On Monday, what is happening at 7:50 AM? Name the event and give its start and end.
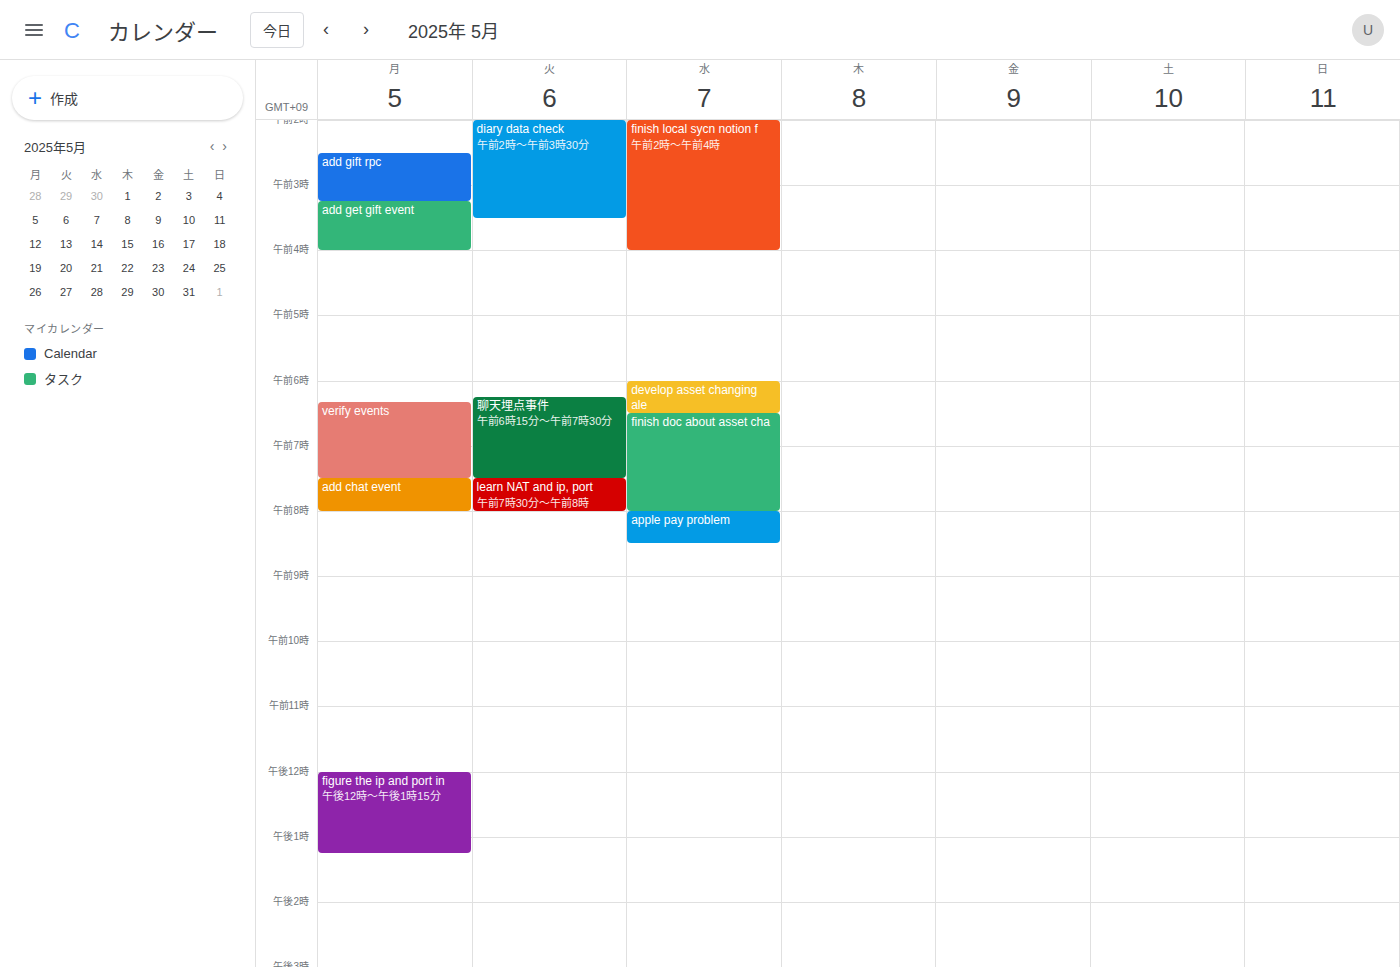
"add chat event", 7:30 AM to 8:00 AM